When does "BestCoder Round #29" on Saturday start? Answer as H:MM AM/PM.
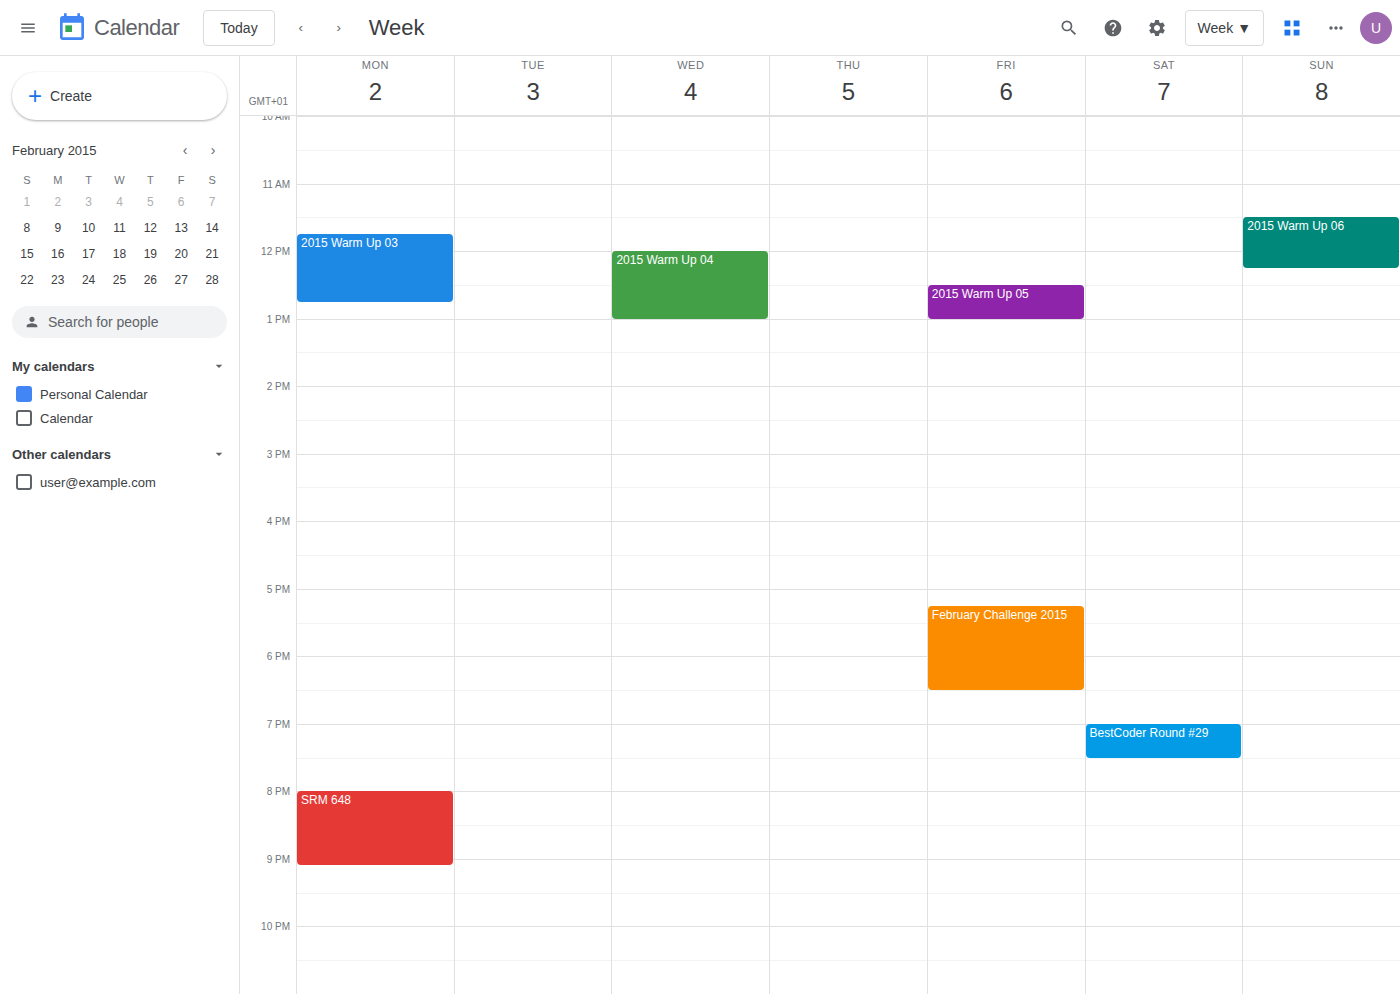
7:00 PM